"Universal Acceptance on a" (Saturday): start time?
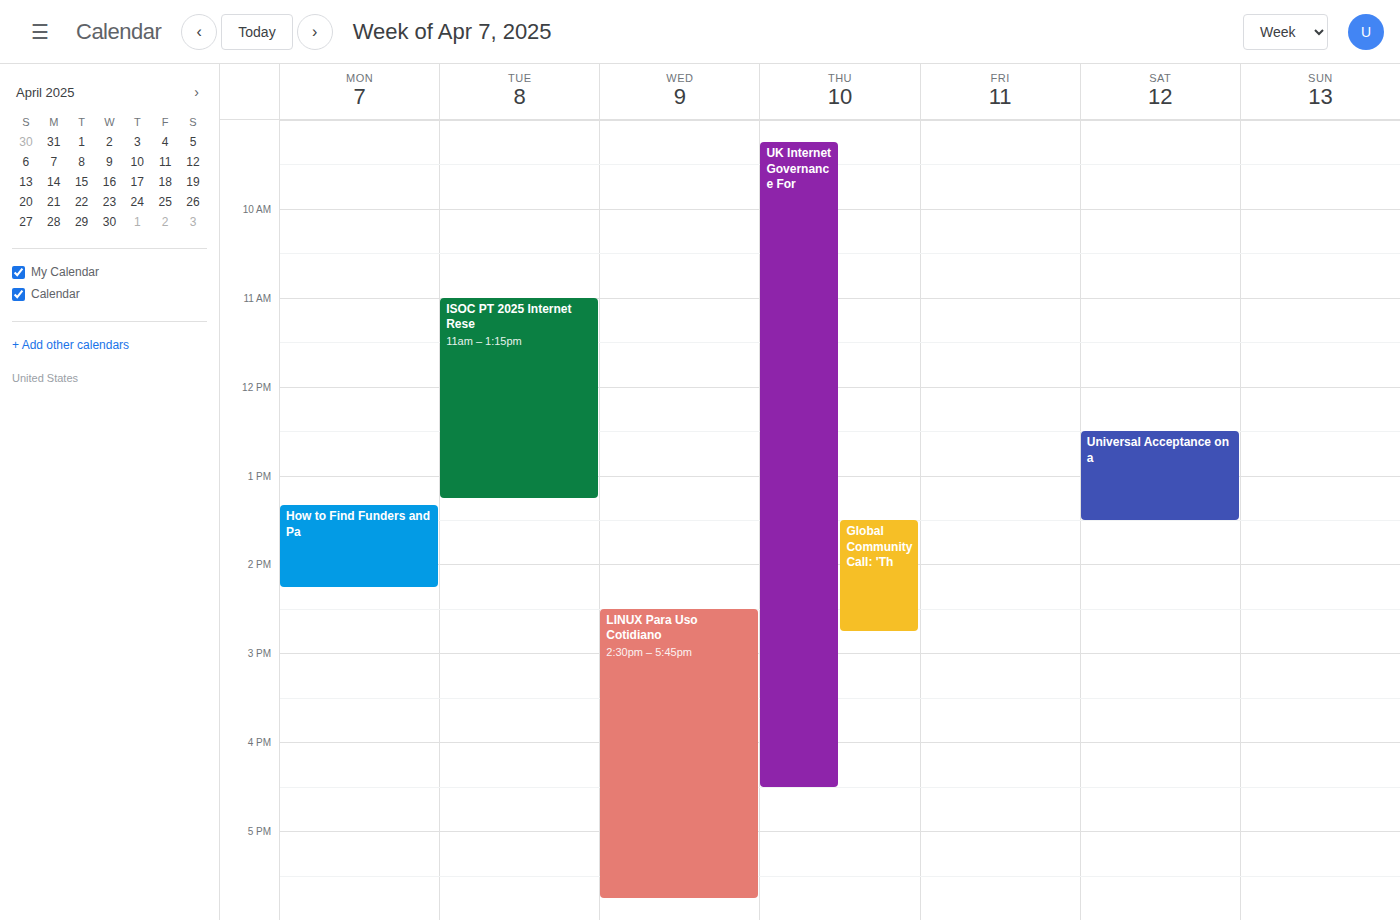
12:30 PM